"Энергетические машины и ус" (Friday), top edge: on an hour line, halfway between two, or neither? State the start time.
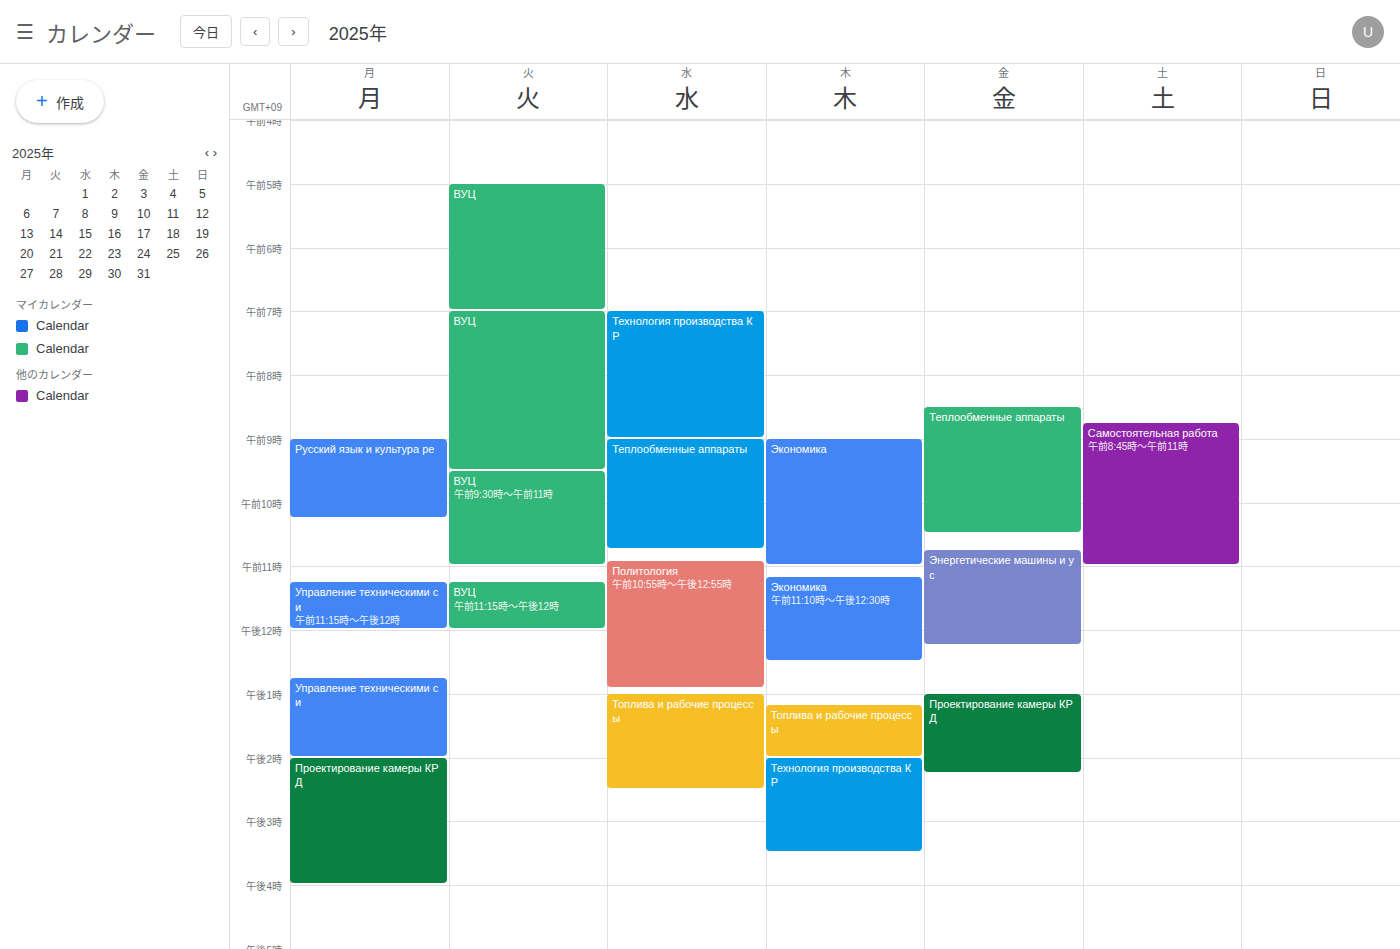
10:45 -- neither: three quarters of the way from the 10:00 line to the 11:00 line.